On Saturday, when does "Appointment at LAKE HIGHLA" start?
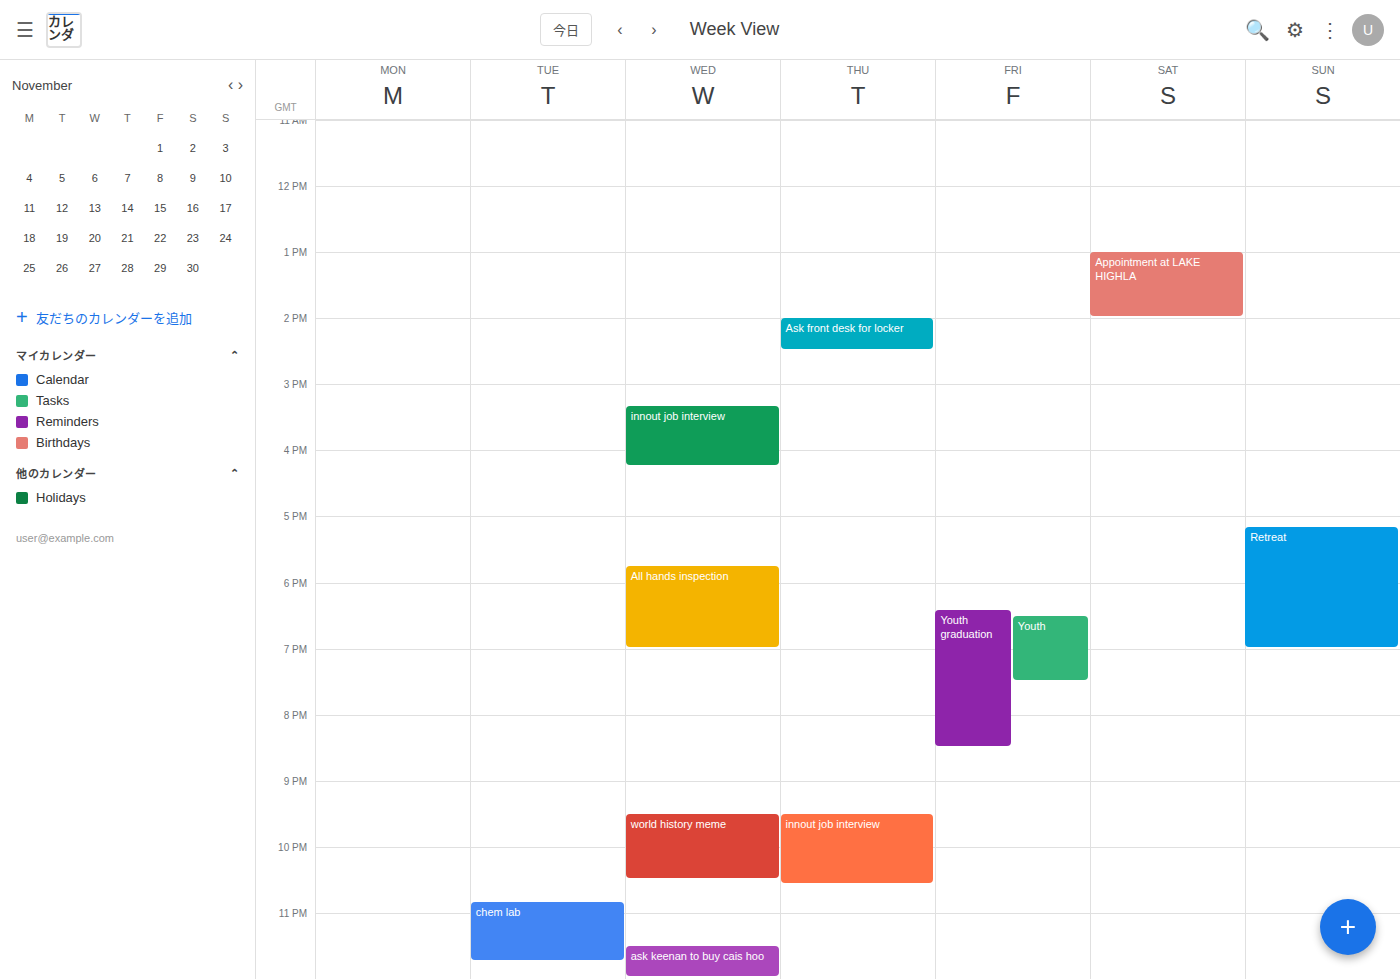
13:00